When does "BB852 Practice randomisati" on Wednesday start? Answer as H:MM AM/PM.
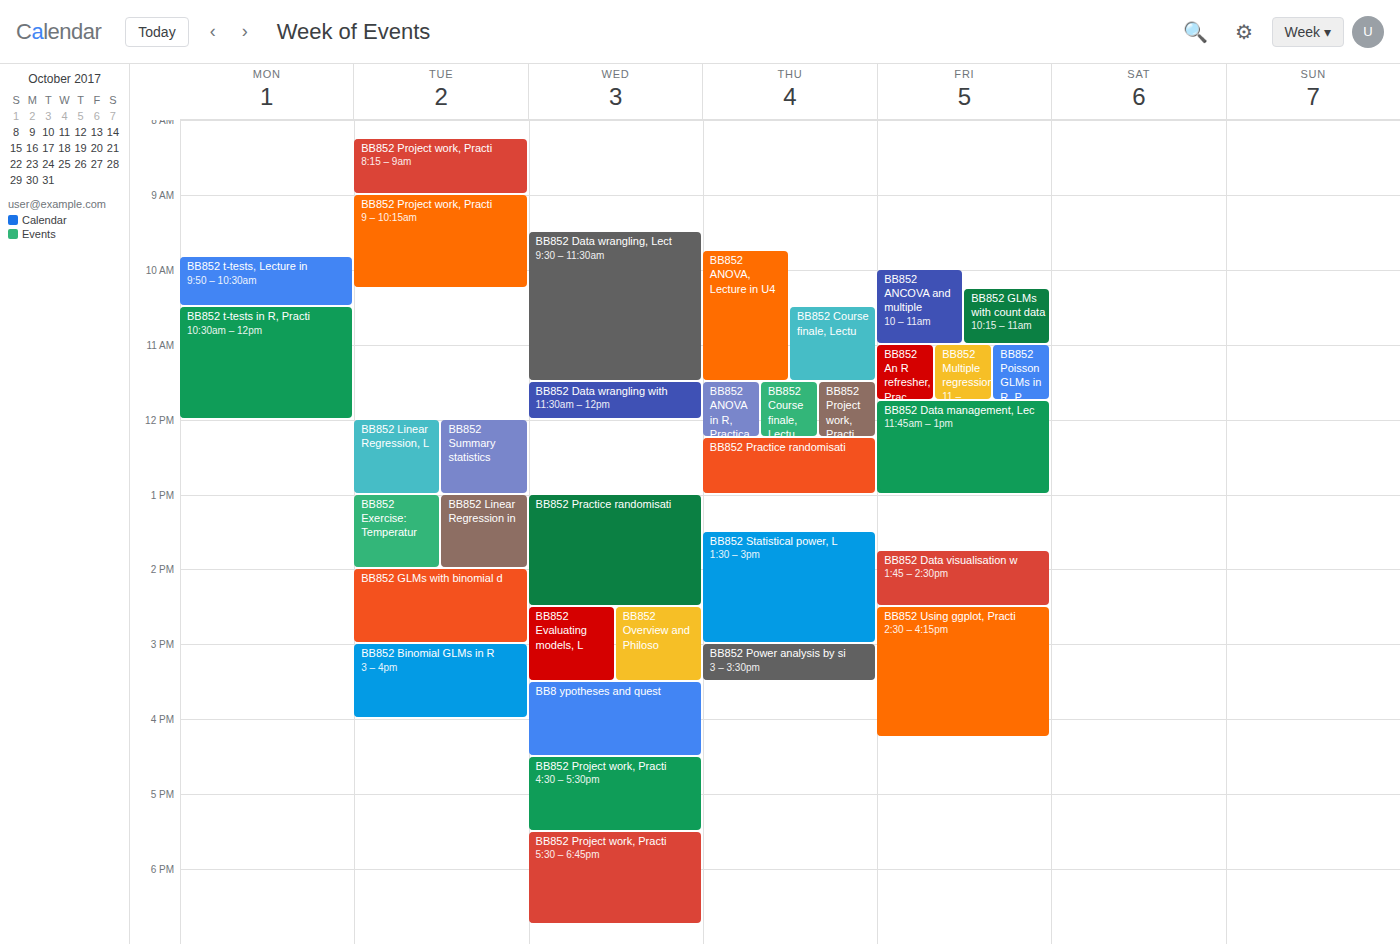
1:00 PM